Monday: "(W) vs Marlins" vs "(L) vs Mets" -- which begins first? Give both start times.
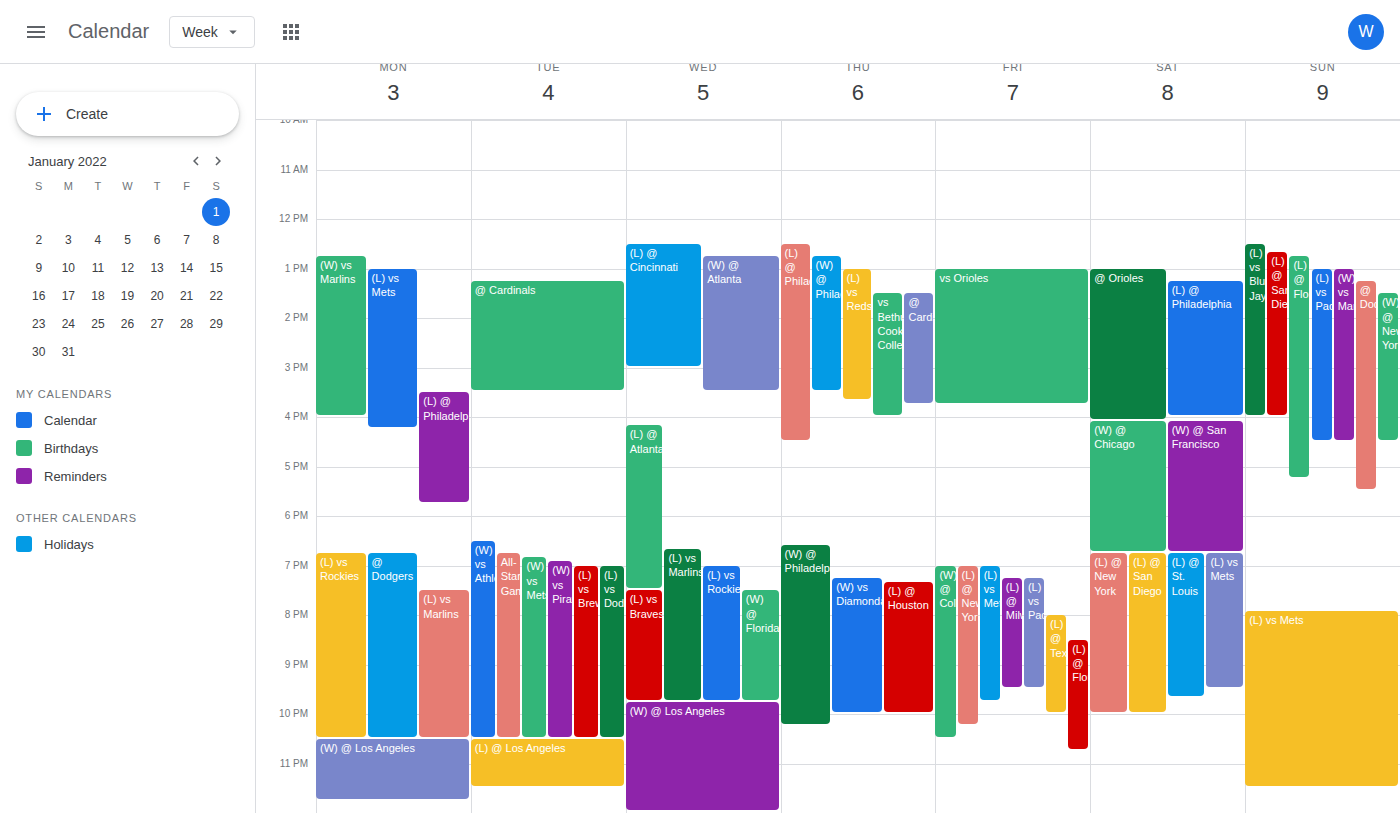
"(W) vs Marlins" 12:45 PM; "(L) vs Mets" 1:00 PM.